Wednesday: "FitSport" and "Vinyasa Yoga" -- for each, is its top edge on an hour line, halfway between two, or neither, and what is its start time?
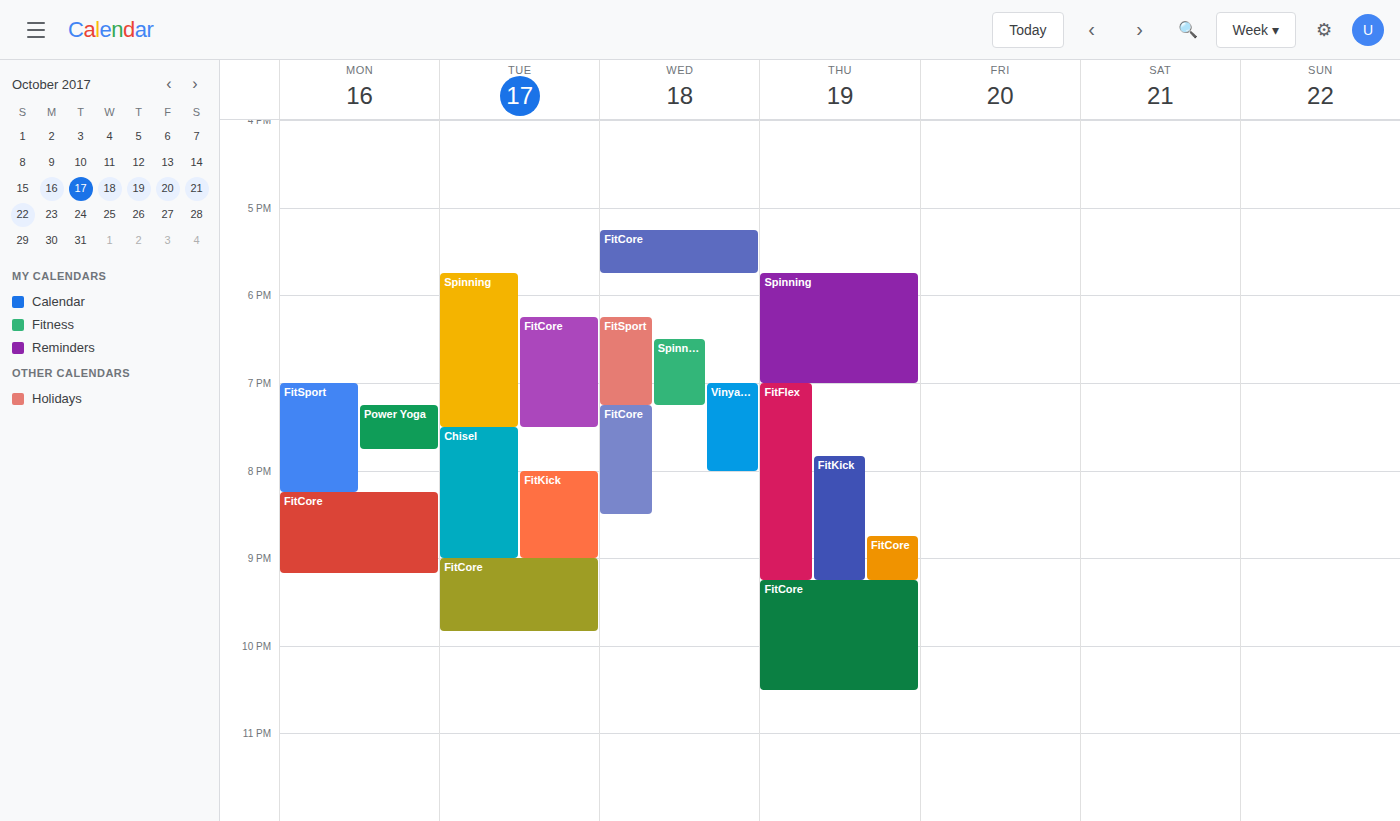
"FitSport": 6:15 PM, neither: a quarter of the way from the 6 PM line to the 7 PM line. "Vinyasa Yoga": 7:00 PM, exactly on the 7 PM line.